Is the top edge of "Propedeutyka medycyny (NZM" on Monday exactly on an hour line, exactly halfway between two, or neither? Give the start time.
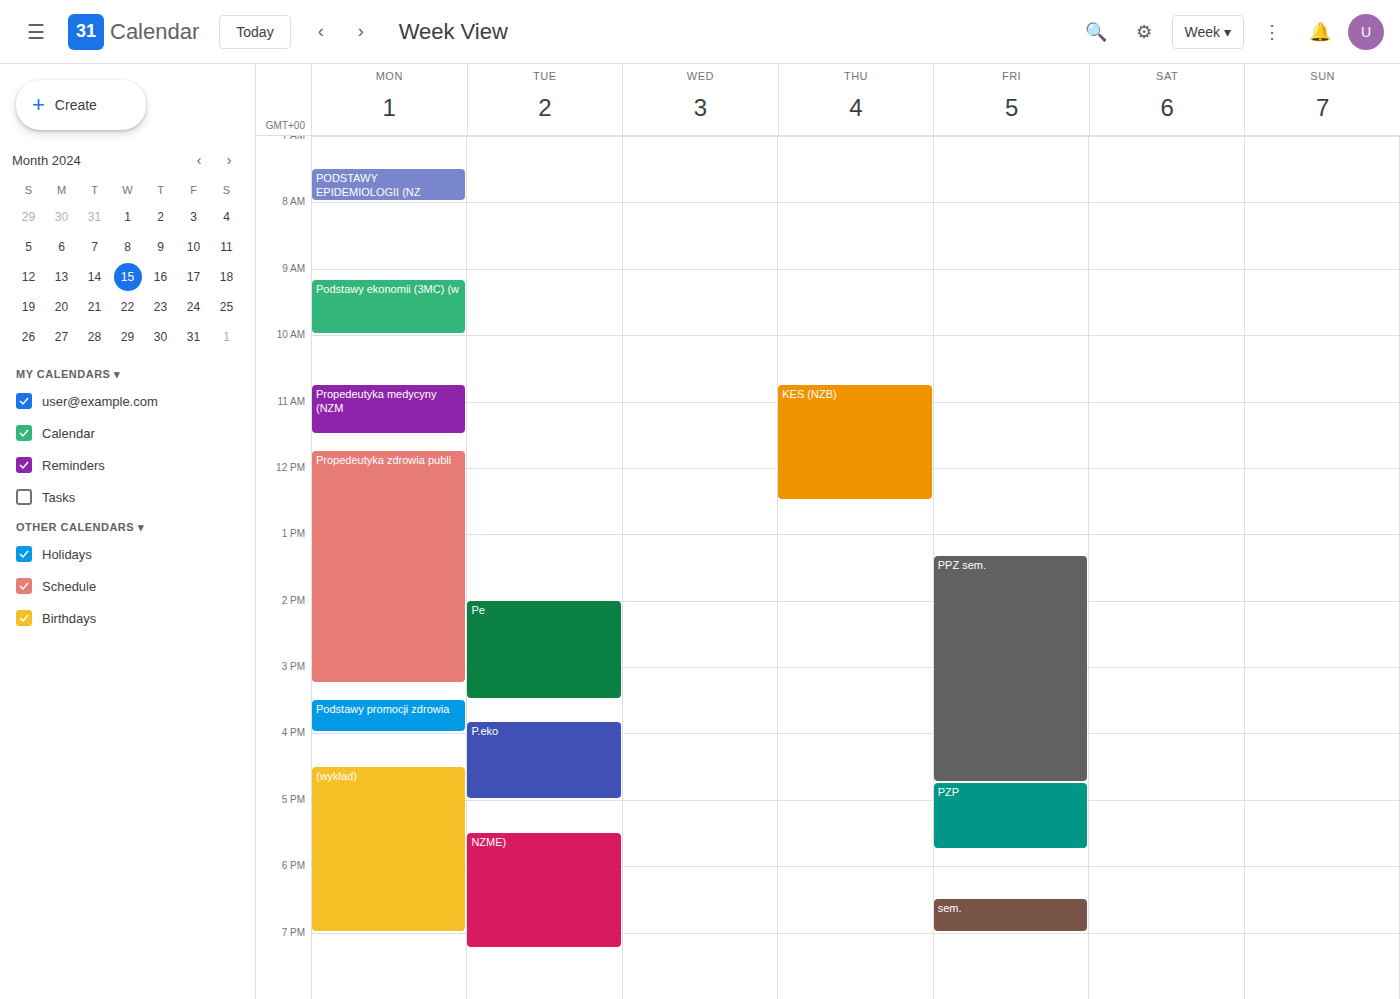
10:45 AM -- neither: three quarters of the way from the 10 AM line to the 11 AM line.